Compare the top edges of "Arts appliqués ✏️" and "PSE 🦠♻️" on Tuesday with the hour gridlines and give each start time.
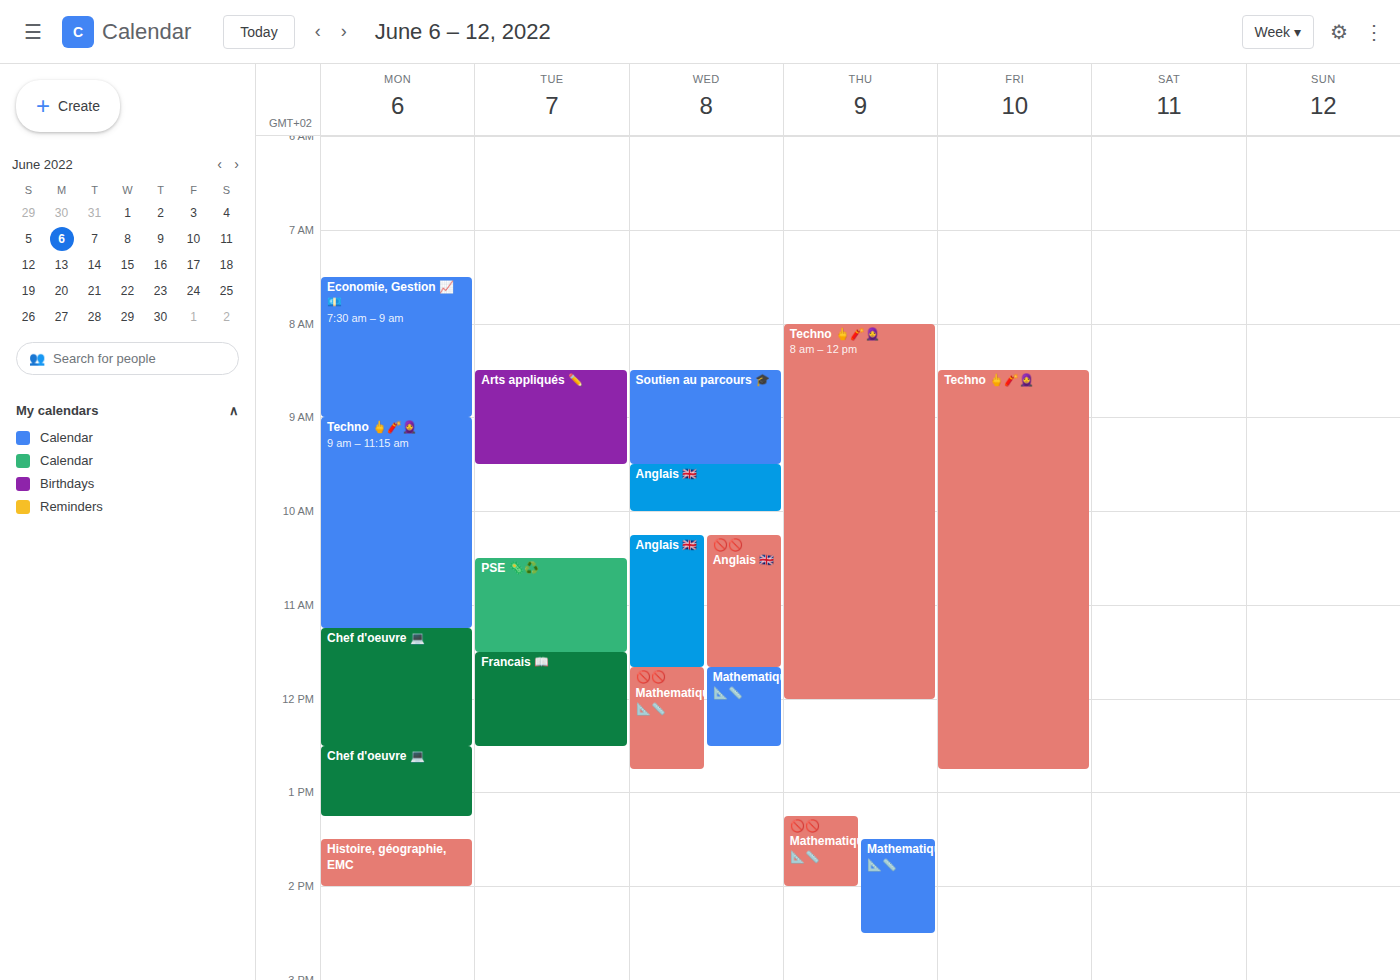
"Arts appliqués ✏️": 8:30 AM, halfway between the 8 AM and 9 AM lines. "PSE 🦠♻️": 10:30 AM, halfway between the 10 AM and 11 AM lines.